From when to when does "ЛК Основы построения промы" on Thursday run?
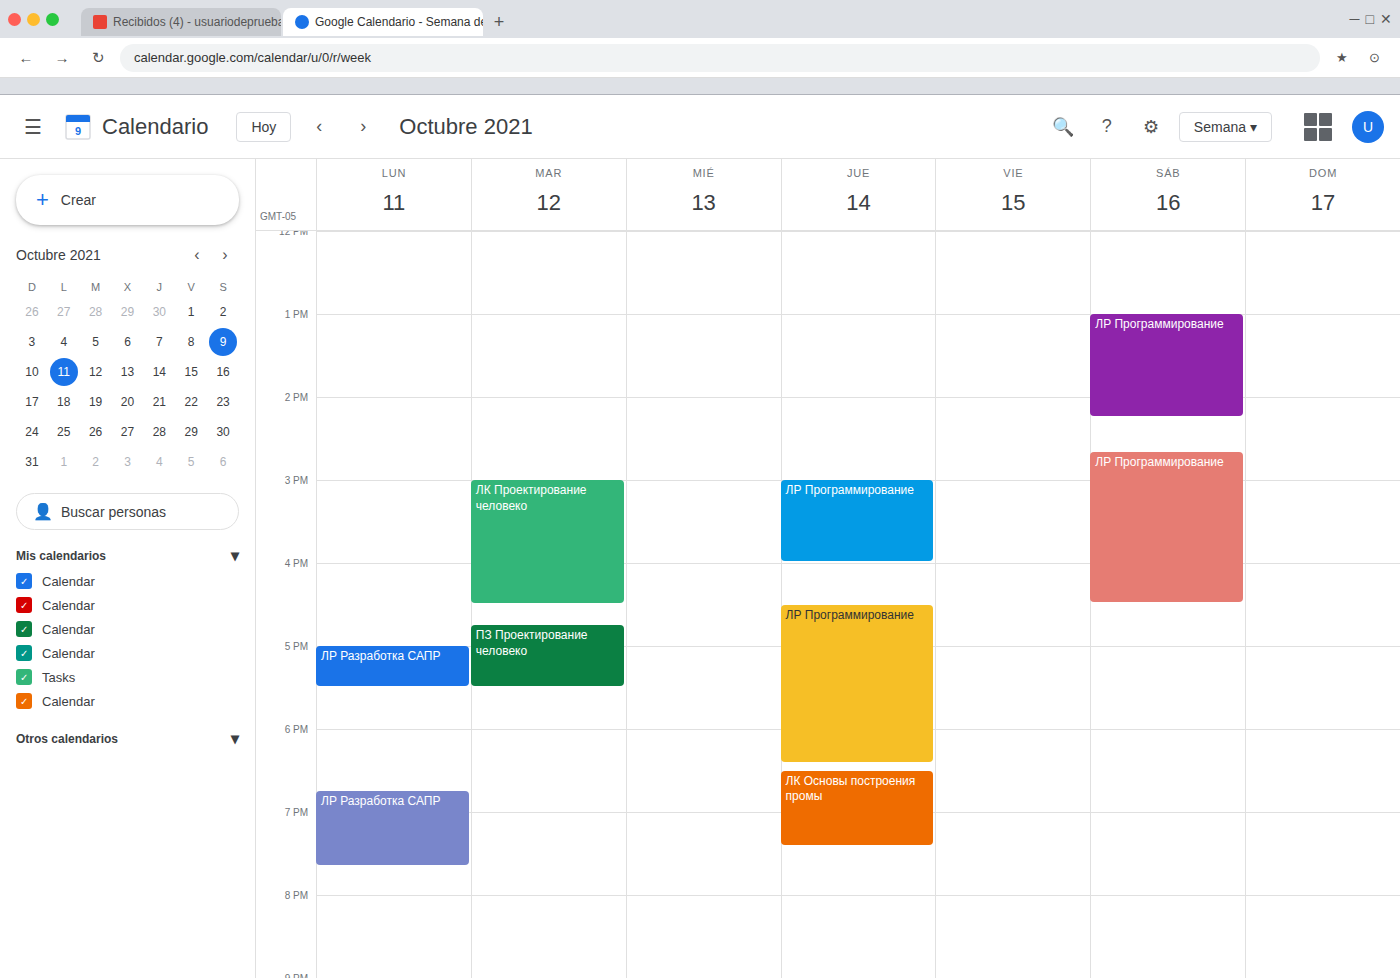
18:30 to 19:25